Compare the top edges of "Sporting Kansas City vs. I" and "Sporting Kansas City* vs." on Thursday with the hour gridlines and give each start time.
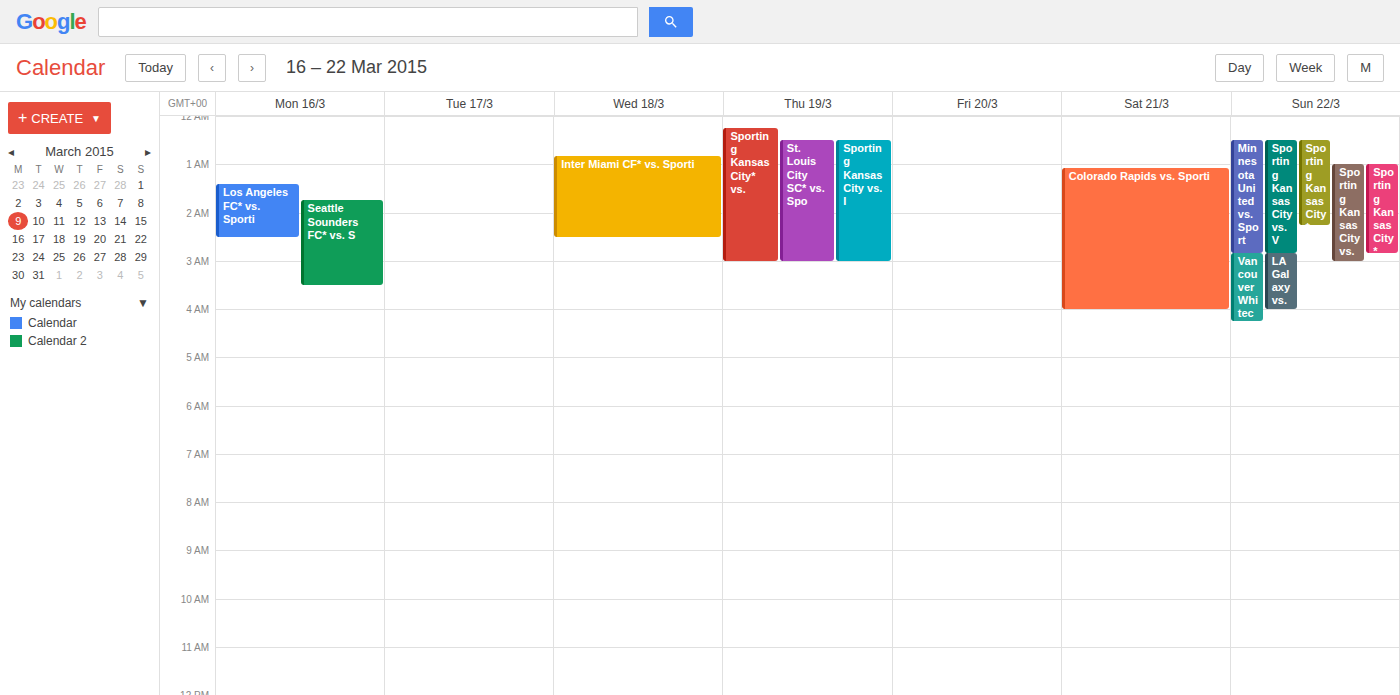
"Sporting Kansas City vs. I": 12:30 AM, halfway between the 12 AM and 1 AM lines. "Sporting Kansas City* vs.": 12:15 AM, neither: a quarter of the way from the 12 AM line to the 1 AM line.